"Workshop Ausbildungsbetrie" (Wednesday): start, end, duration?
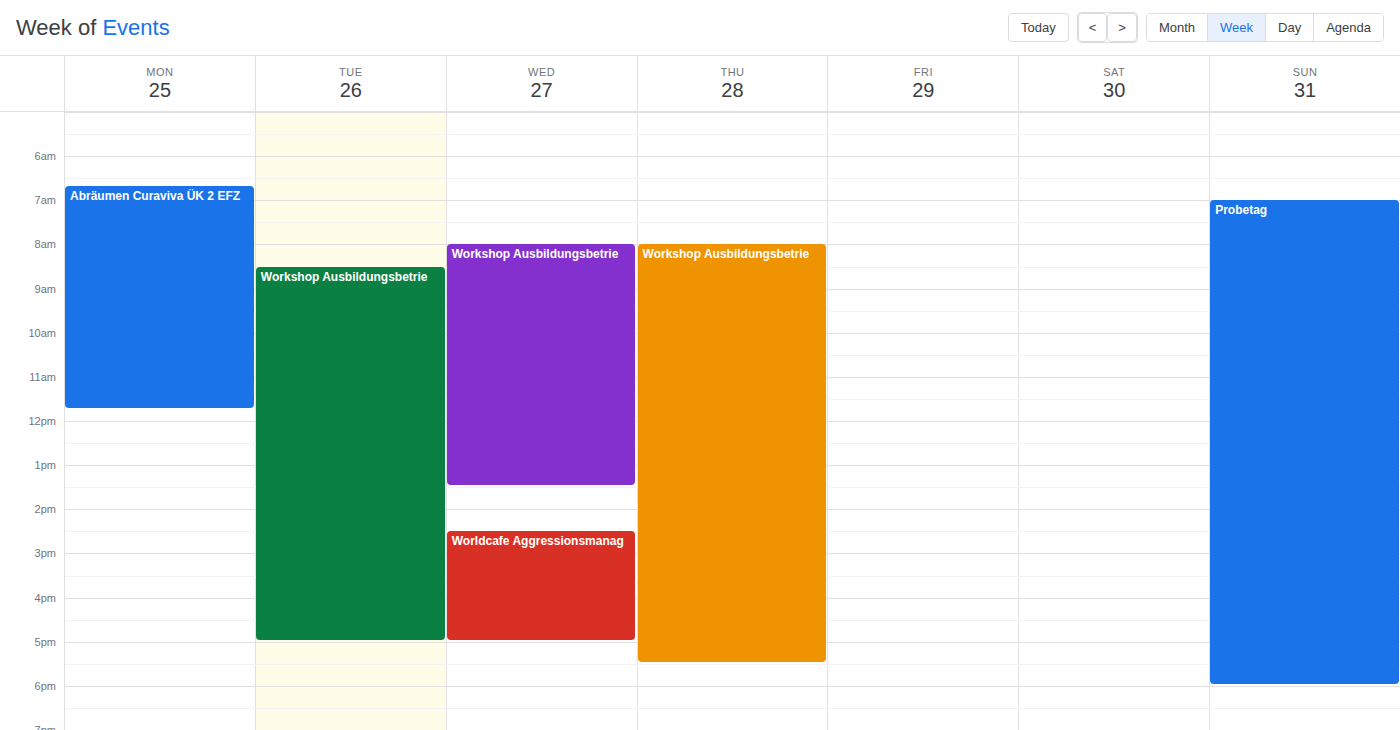
8:00 AM to 1:30 PM, 5 hours 30 minutes